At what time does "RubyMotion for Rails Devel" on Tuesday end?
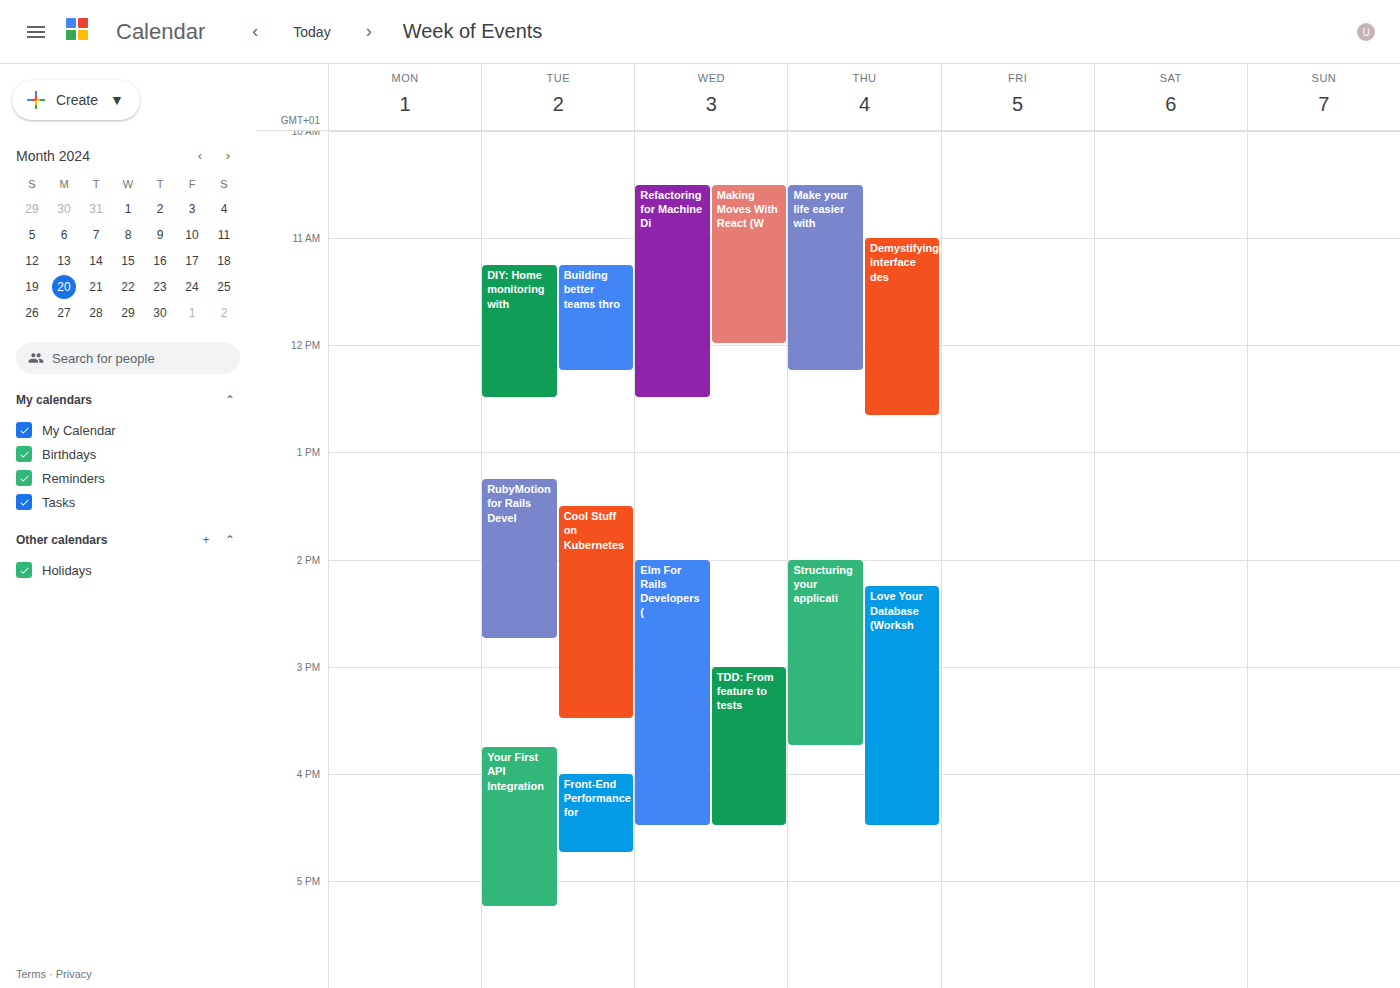
2:45 PM